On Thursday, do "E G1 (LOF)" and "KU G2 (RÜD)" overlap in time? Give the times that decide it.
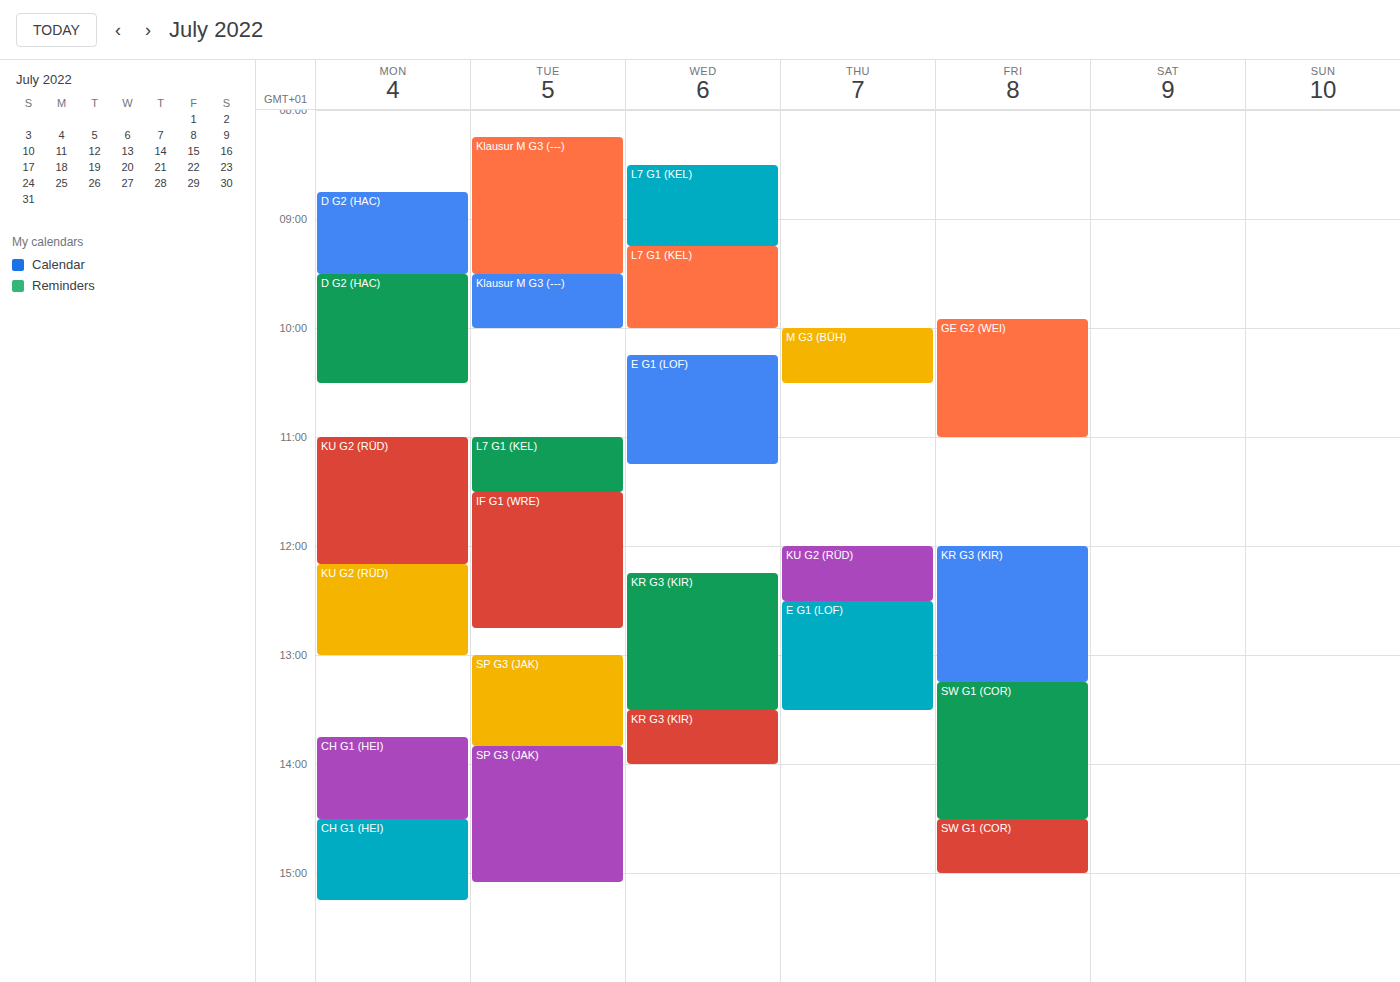
"KU G2 (RÜD)" ends at 12:30 PM, exactly when "E G1 (LOF)" starts -- they touch but do not overlap.